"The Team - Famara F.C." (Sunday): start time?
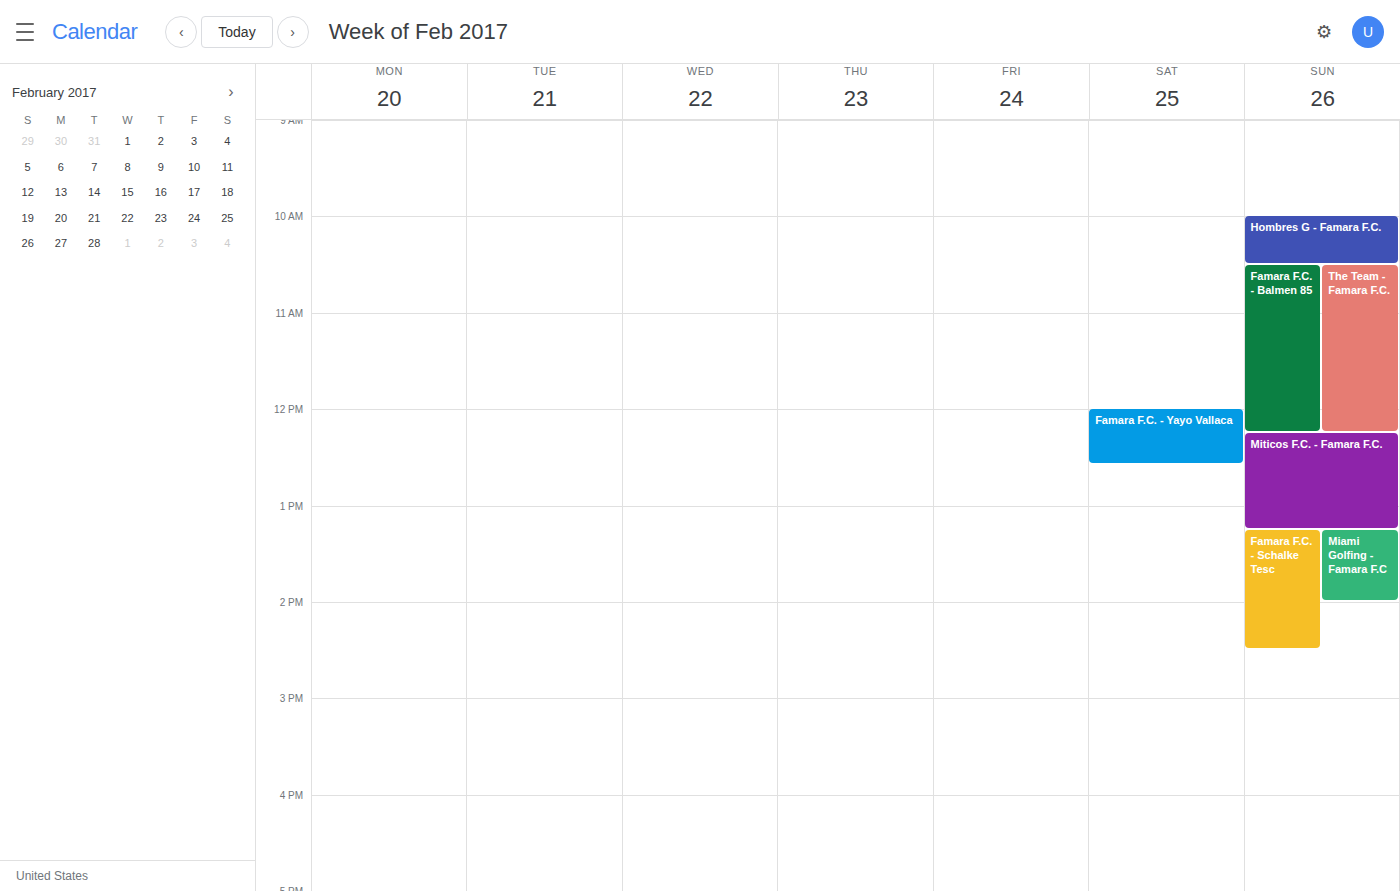
10:30 AM